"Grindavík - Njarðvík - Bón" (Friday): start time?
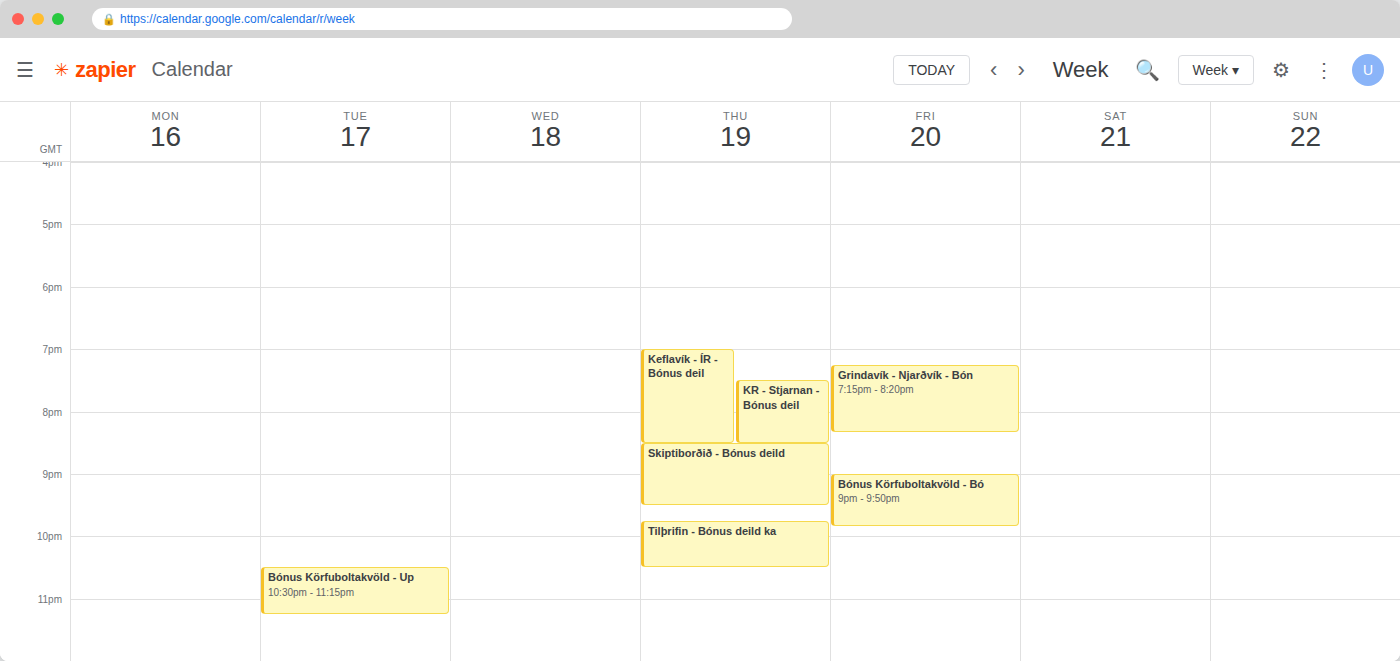
19:15